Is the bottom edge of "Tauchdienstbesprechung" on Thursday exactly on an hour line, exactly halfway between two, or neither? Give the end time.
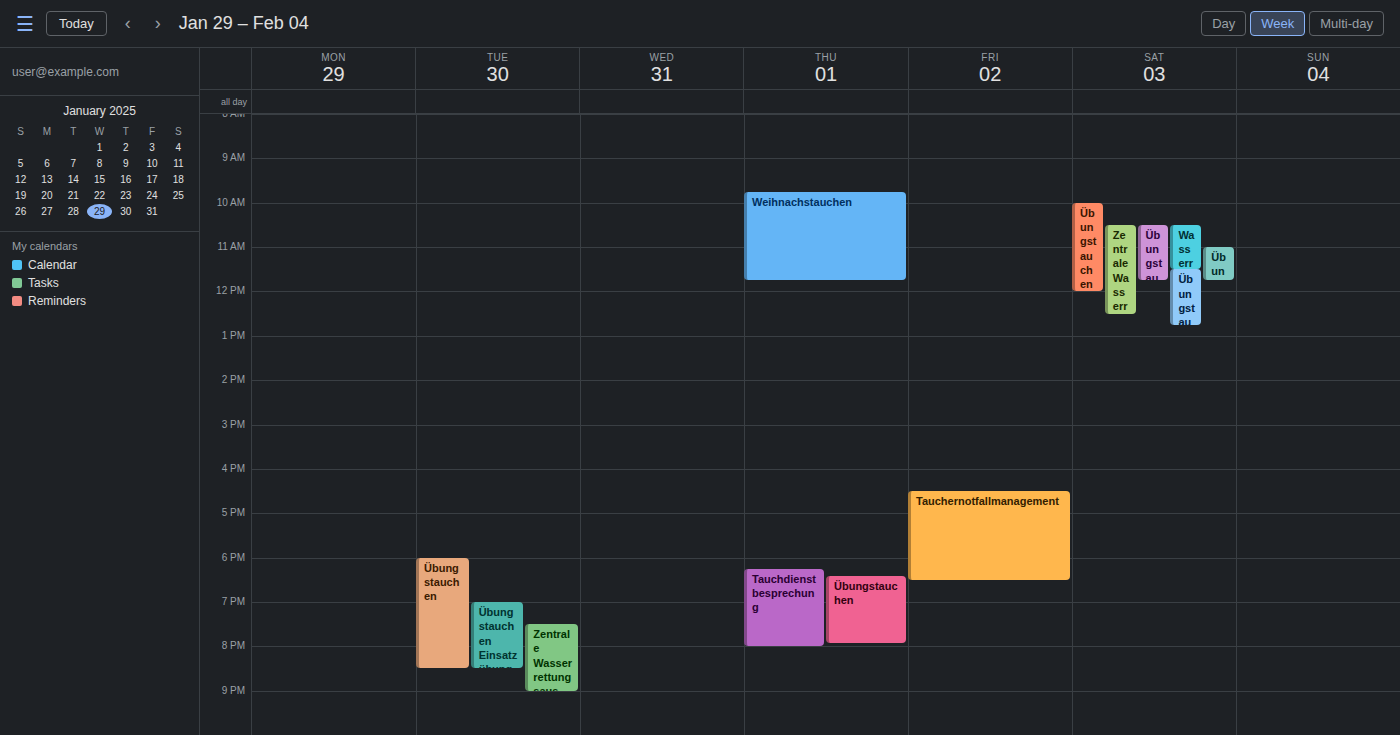
8:00 PM -- exactly on the 8 PM line.